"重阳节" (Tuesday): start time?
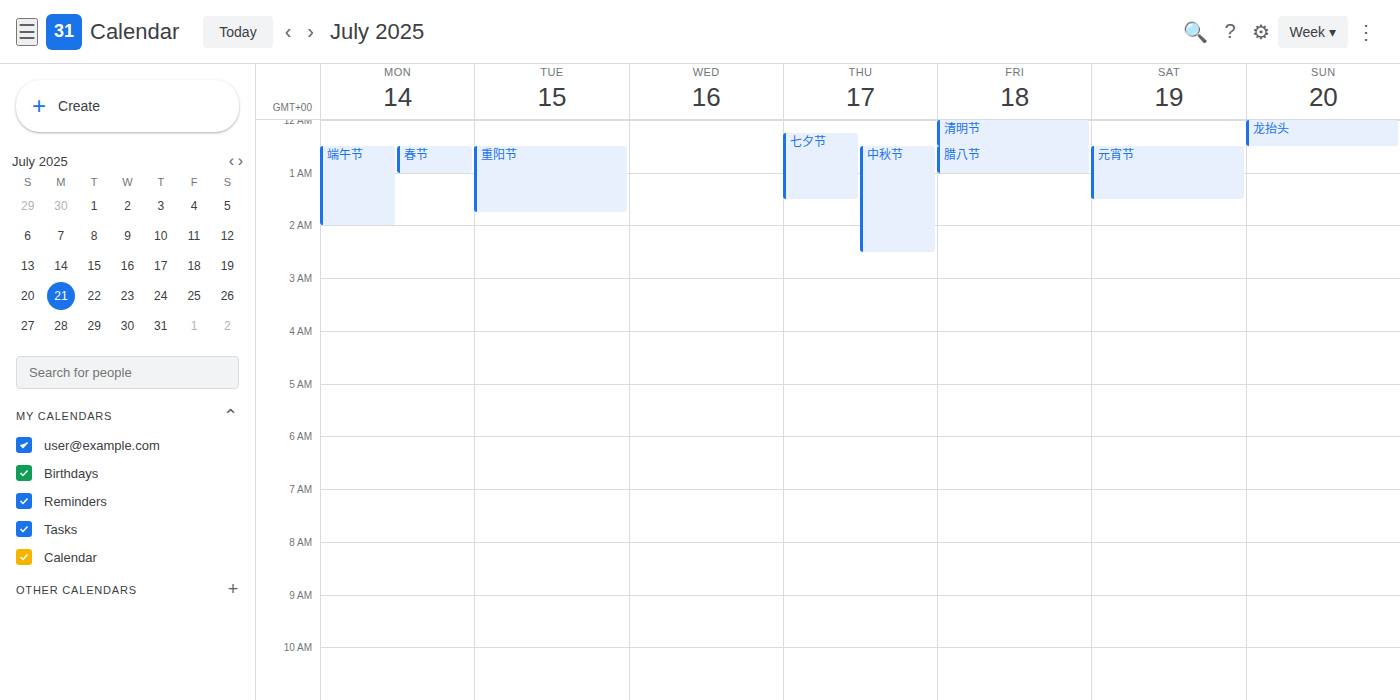
00:30